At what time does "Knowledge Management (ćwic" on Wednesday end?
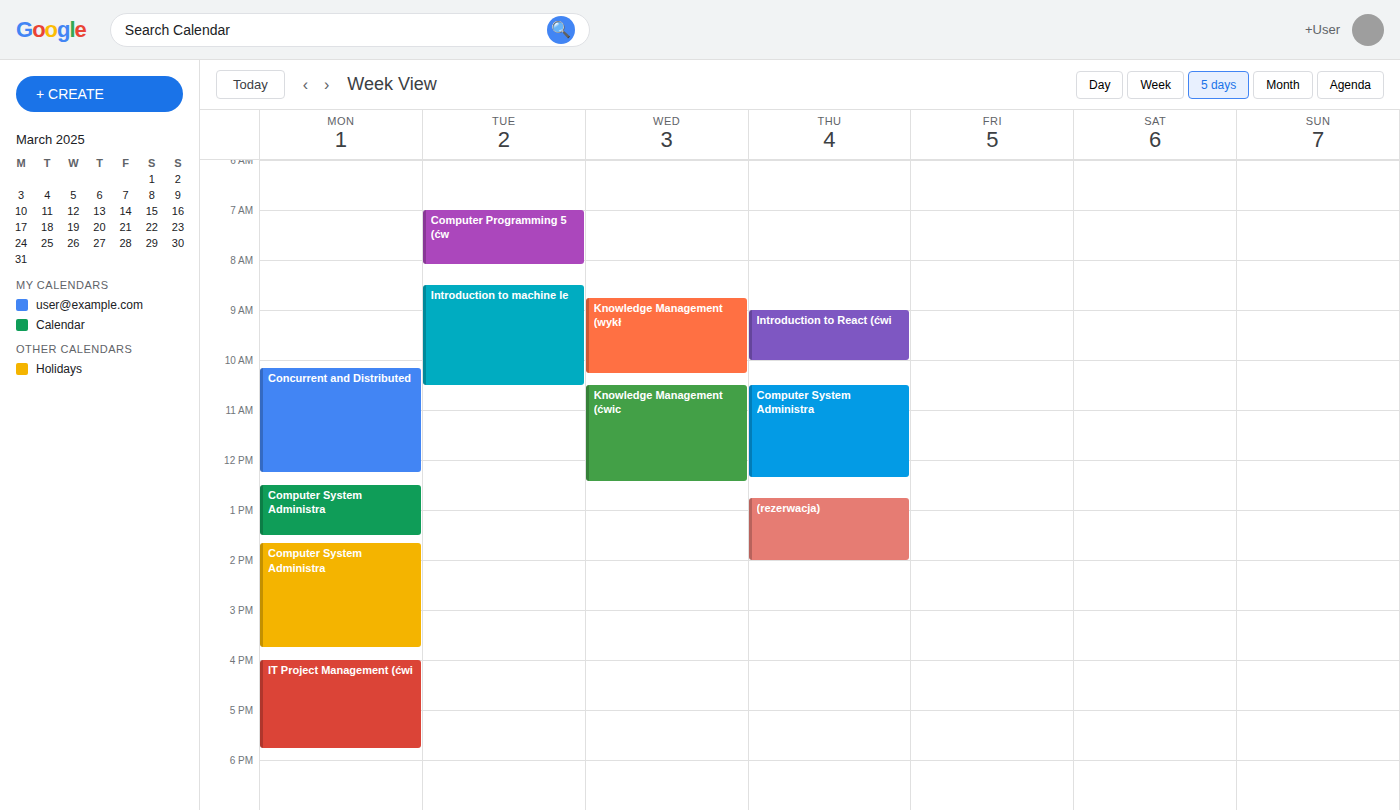
12:25 PM